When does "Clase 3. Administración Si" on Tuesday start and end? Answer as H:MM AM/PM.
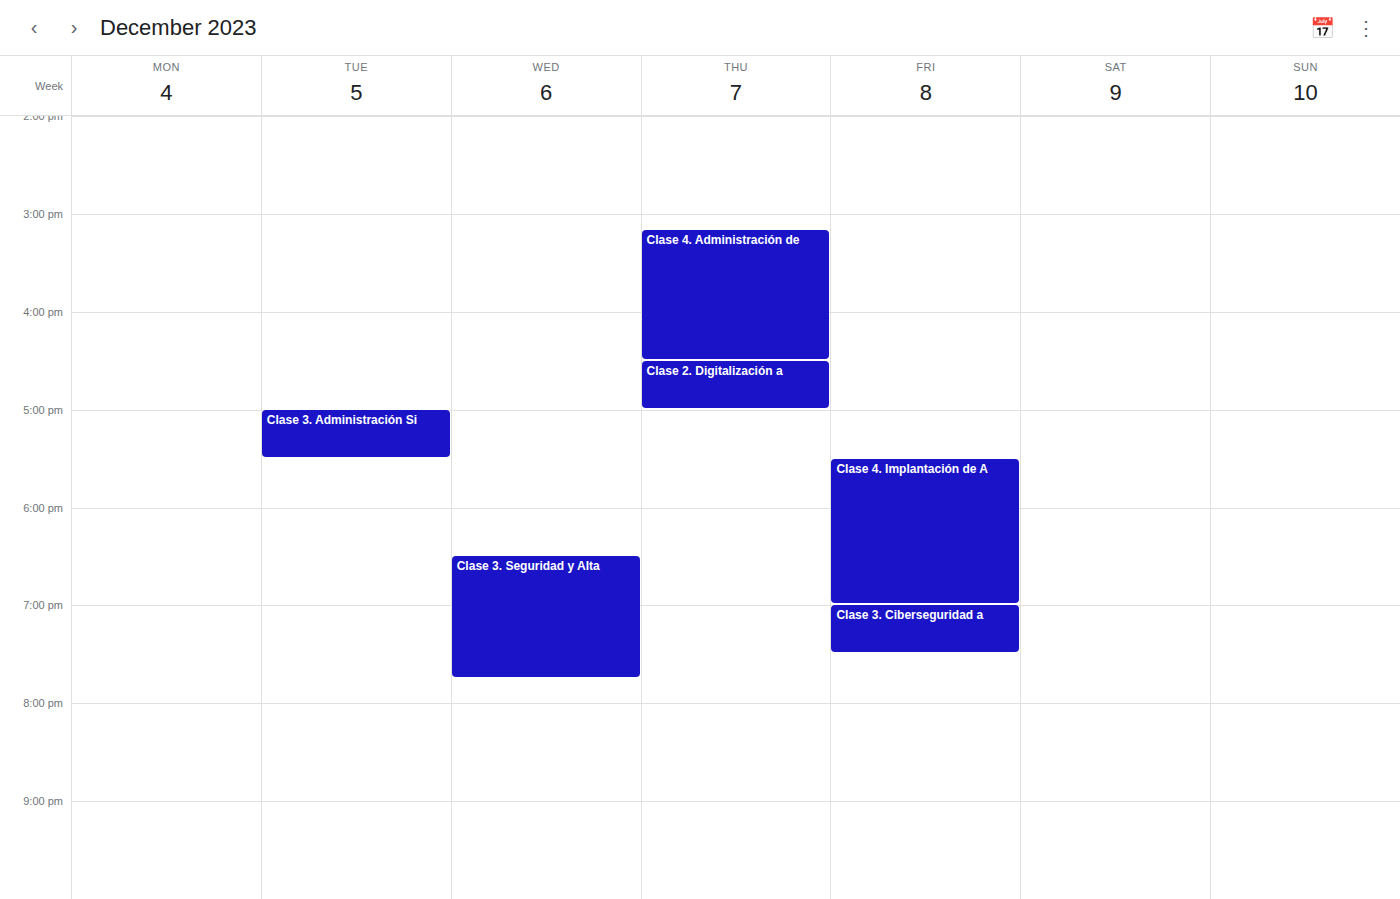
5:00 PM to 5:30 PM